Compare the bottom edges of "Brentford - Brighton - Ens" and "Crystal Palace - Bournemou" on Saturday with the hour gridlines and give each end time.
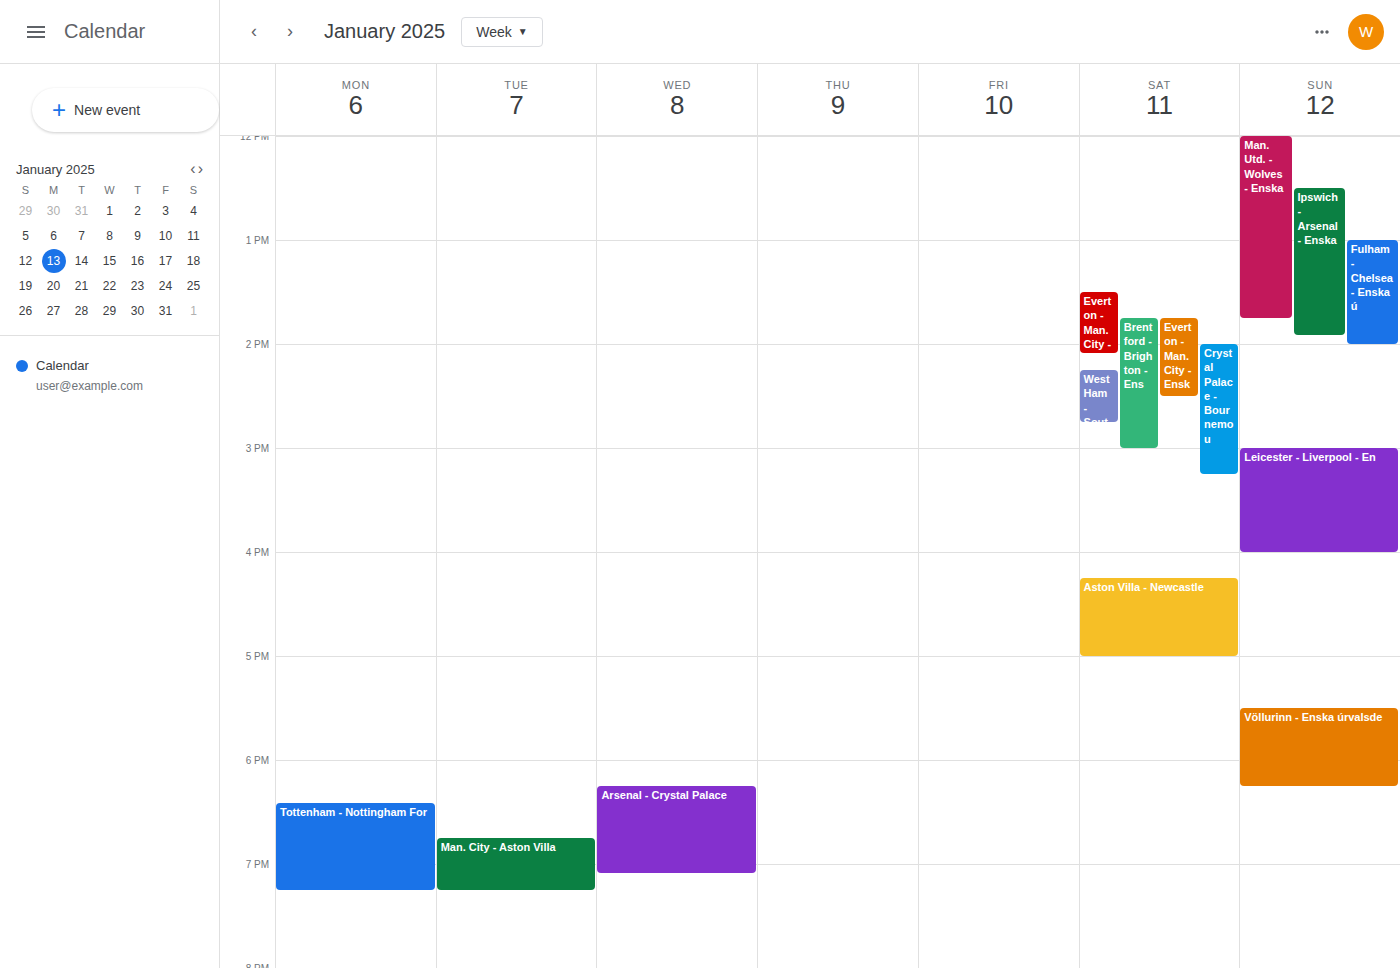
"Brentford - Brighton - Ens": 3:00 PM, exactly on the 3 PM line. "Crystal Palace - Bournemou": 3:15 PM, neither: a quarter of the way from the 3 PM line to the 4 PM line.